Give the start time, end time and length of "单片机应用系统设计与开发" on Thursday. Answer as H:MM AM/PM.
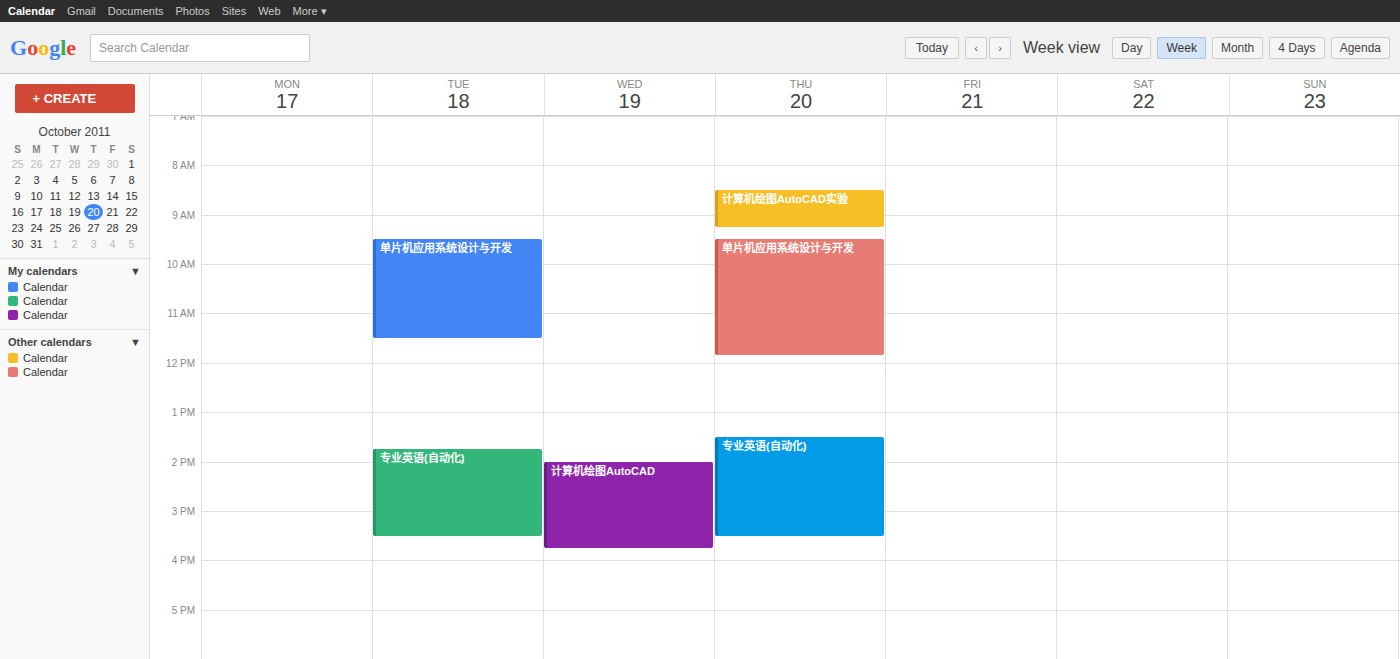
9:30 AM to 11:50 AM, 2 hours 20 minutes